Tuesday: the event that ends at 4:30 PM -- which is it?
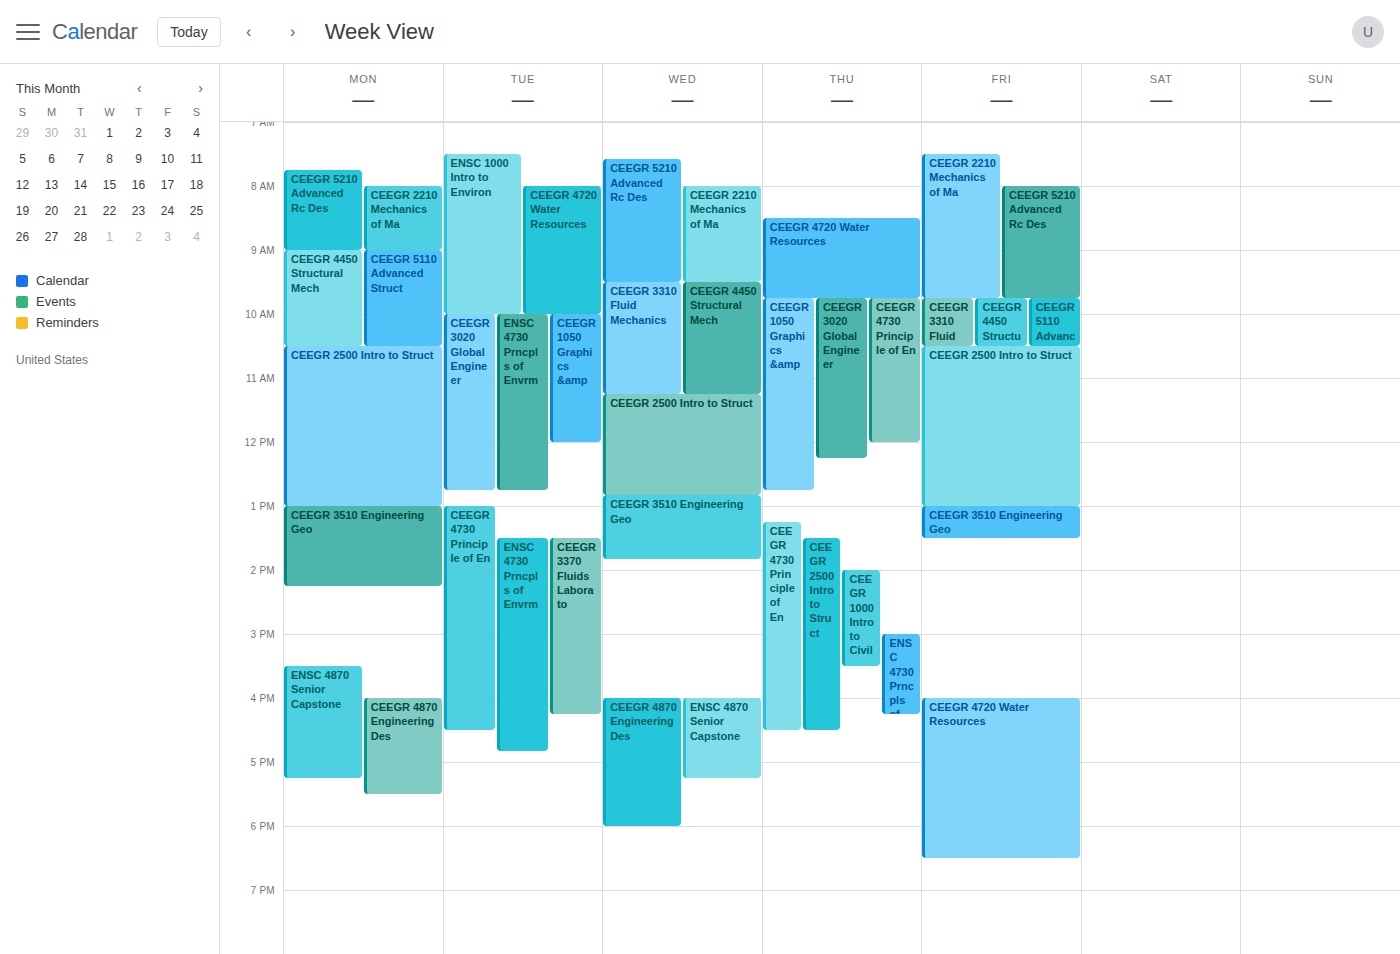
"CEEGR 4730 Principle of En"